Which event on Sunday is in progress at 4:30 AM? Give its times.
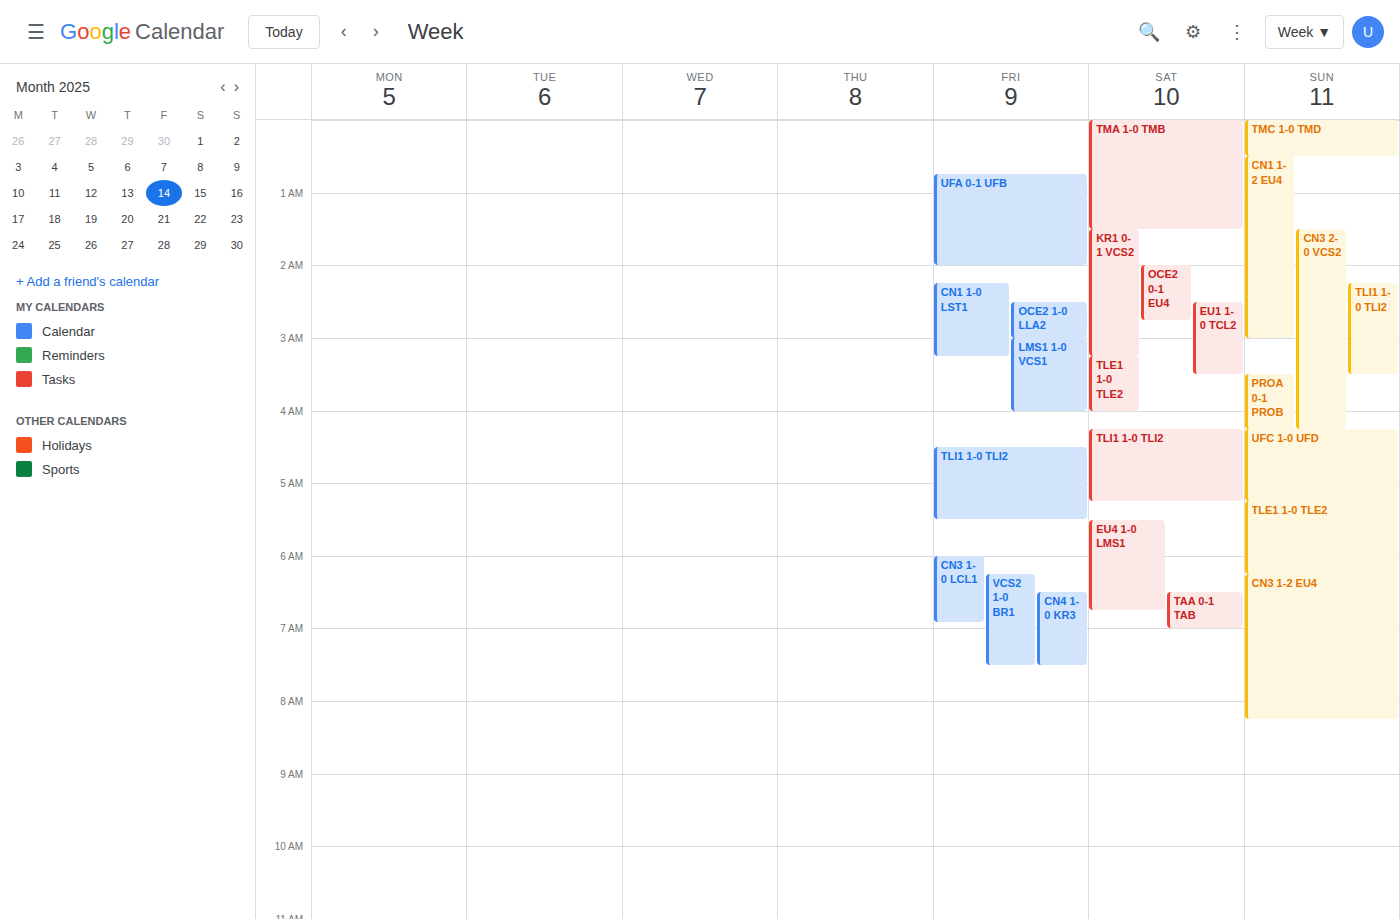
"UFC 1-0 UFD", 4:15 AM to 5:15 AM